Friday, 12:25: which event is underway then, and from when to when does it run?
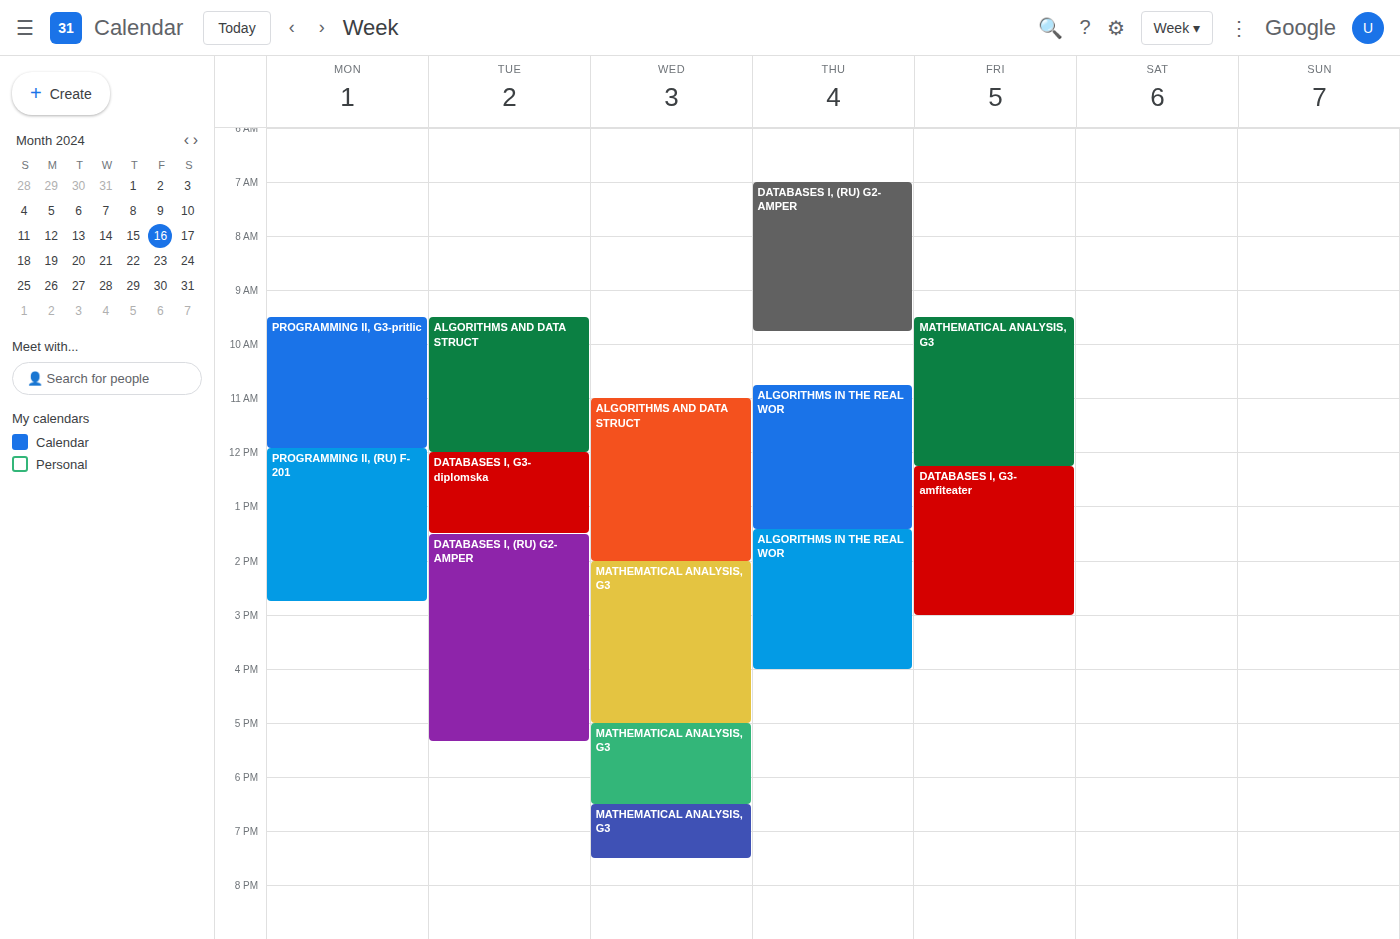
"DATABASES I, G3-amfiteater", 12:15 to 15:00